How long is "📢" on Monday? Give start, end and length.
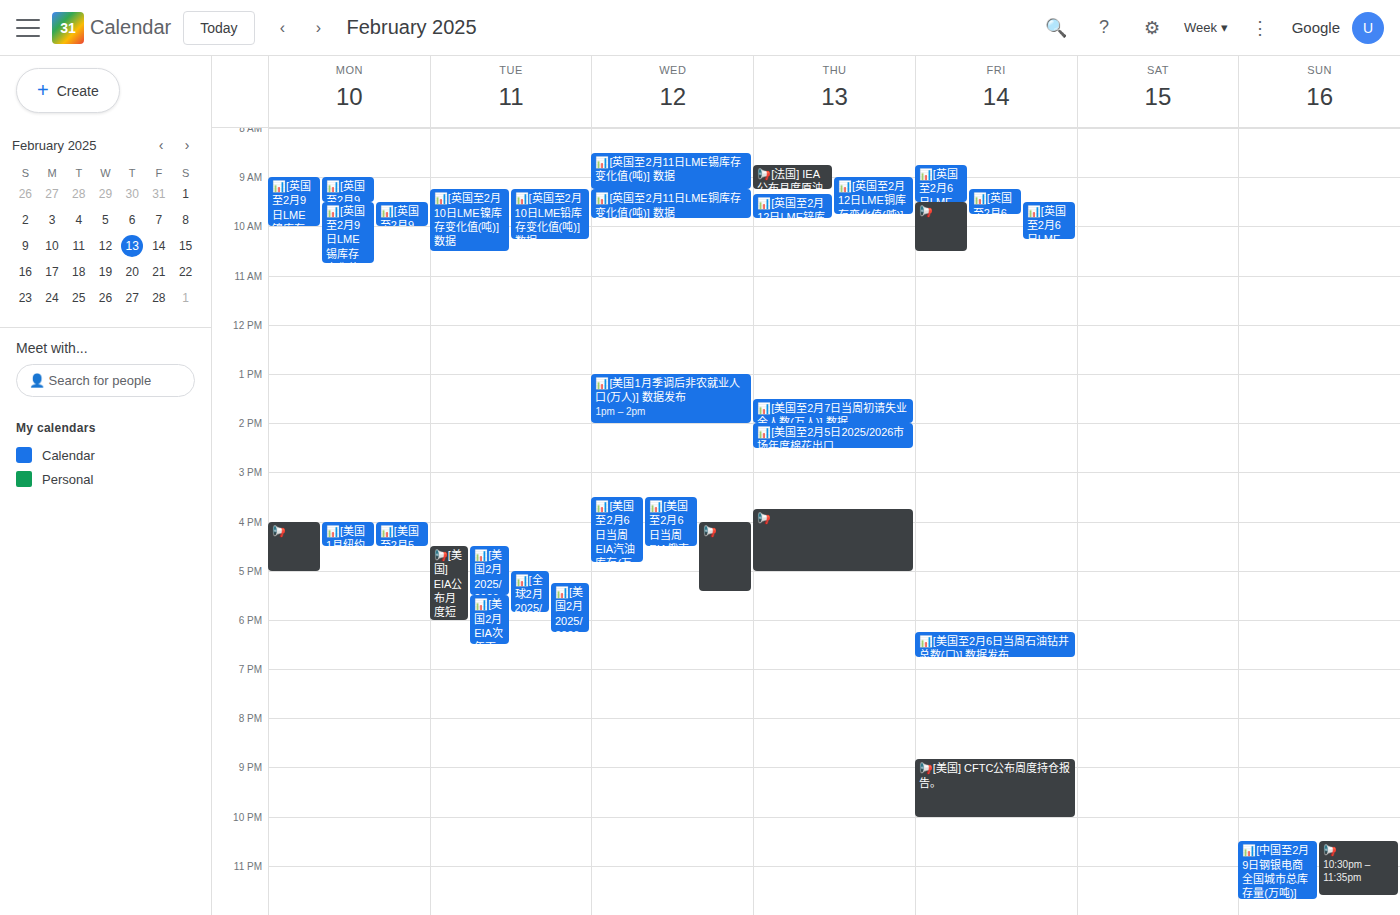
16:00 to 17:00, 1 hour